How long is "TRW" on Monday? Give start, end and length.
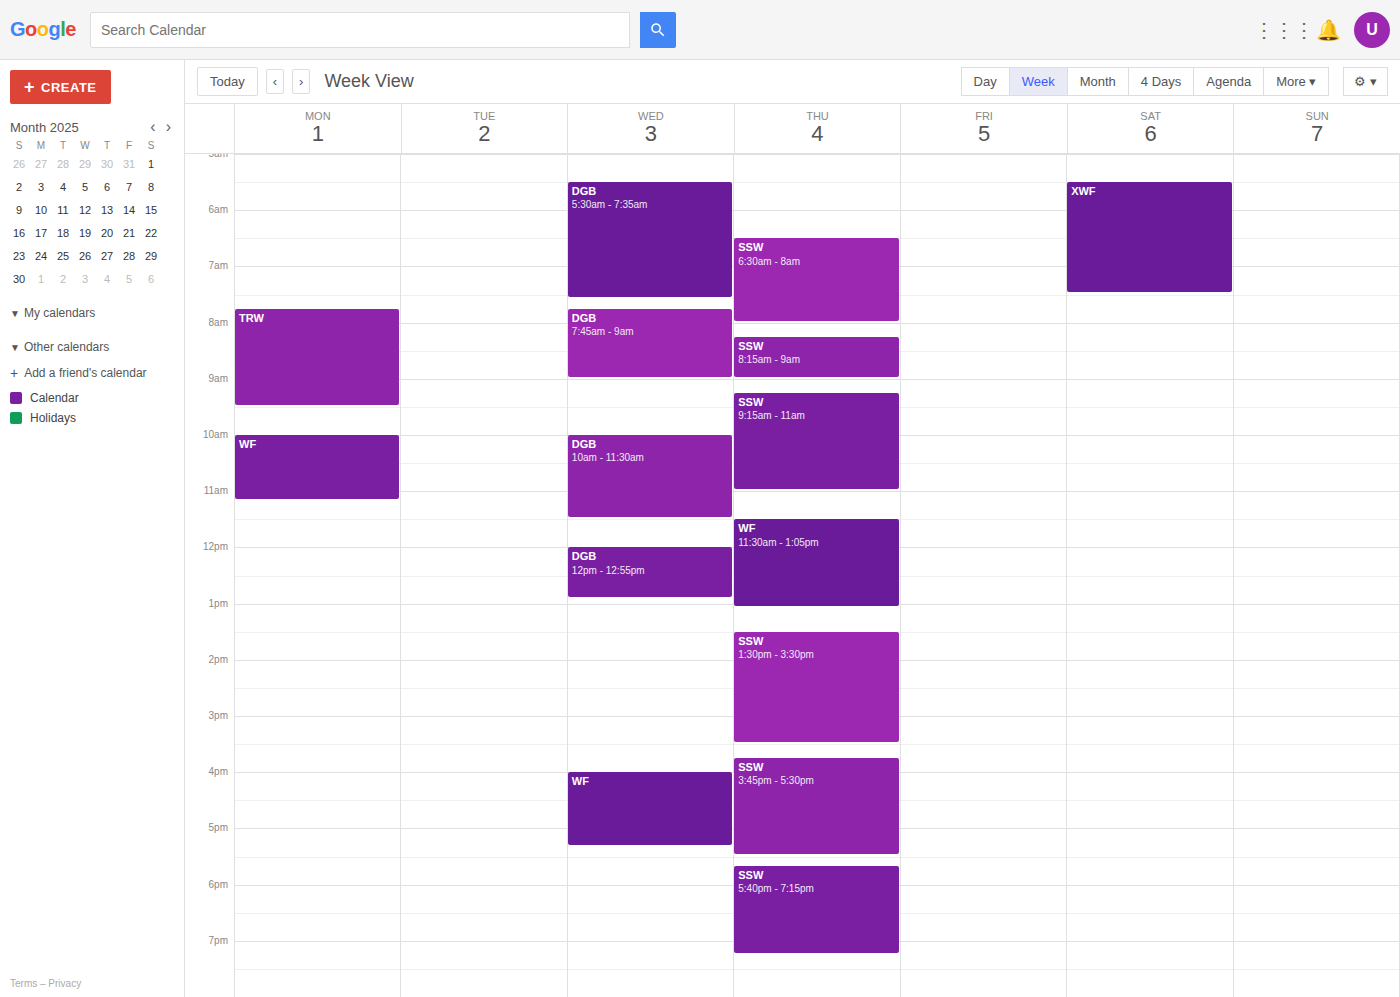
7:45 AM to 9:30 AM, 1 hour 45 minutes